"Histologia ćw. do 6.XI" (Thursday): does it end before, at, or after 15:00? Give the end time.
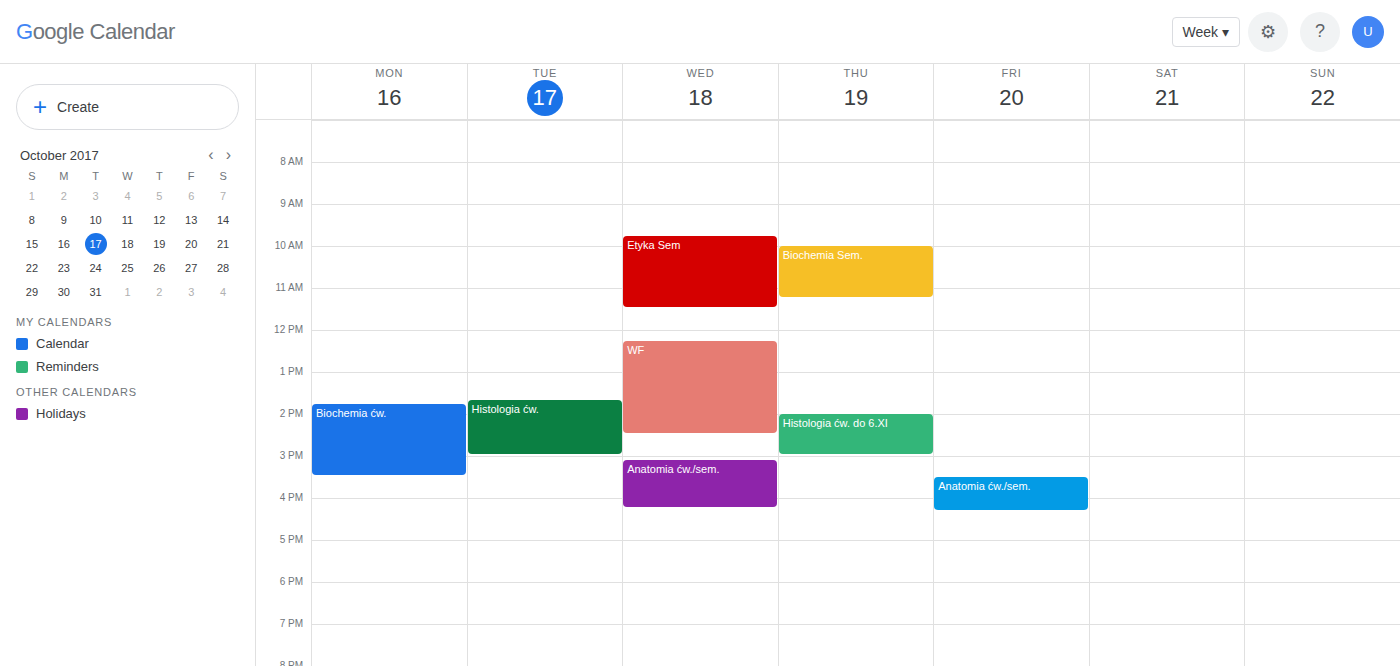
15:00 -- exactly at 15:00, on the 15:00 line.